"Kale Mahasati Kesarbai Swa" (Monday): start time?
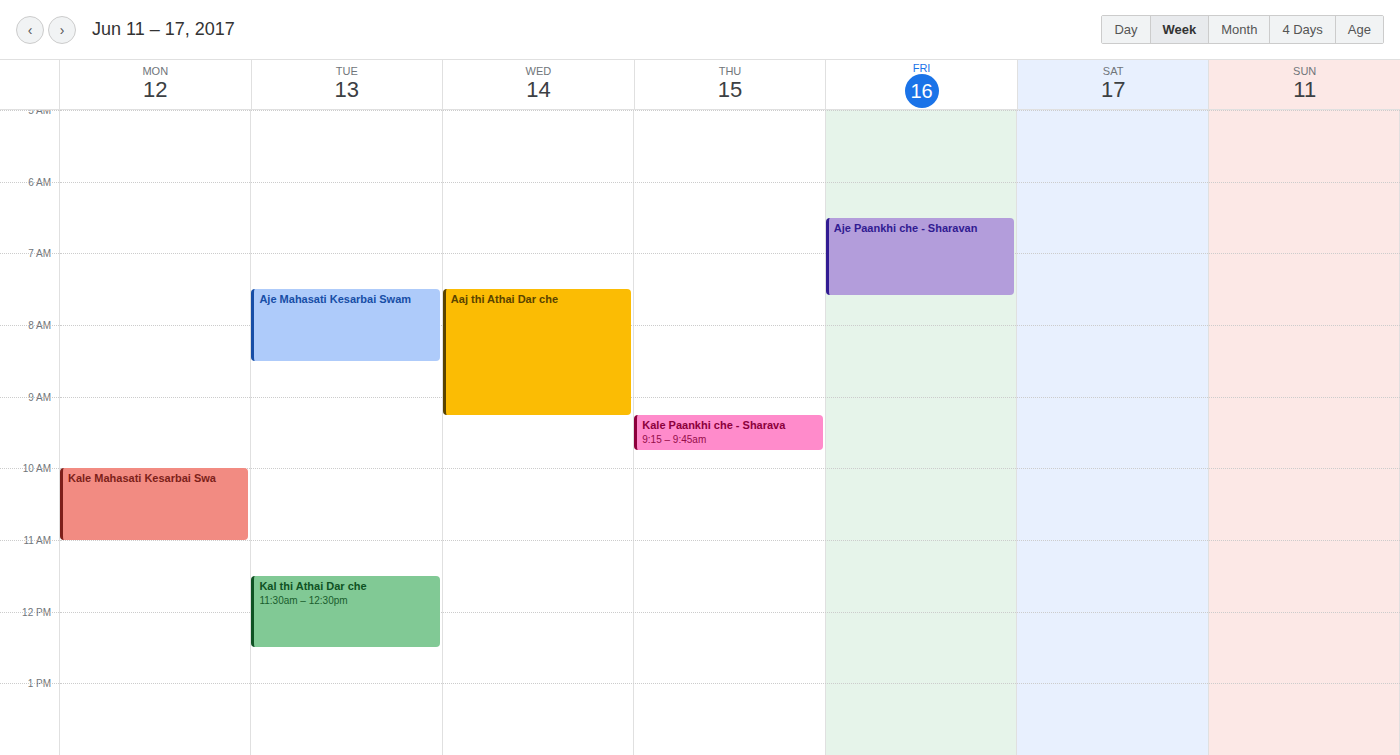
10:00 AM